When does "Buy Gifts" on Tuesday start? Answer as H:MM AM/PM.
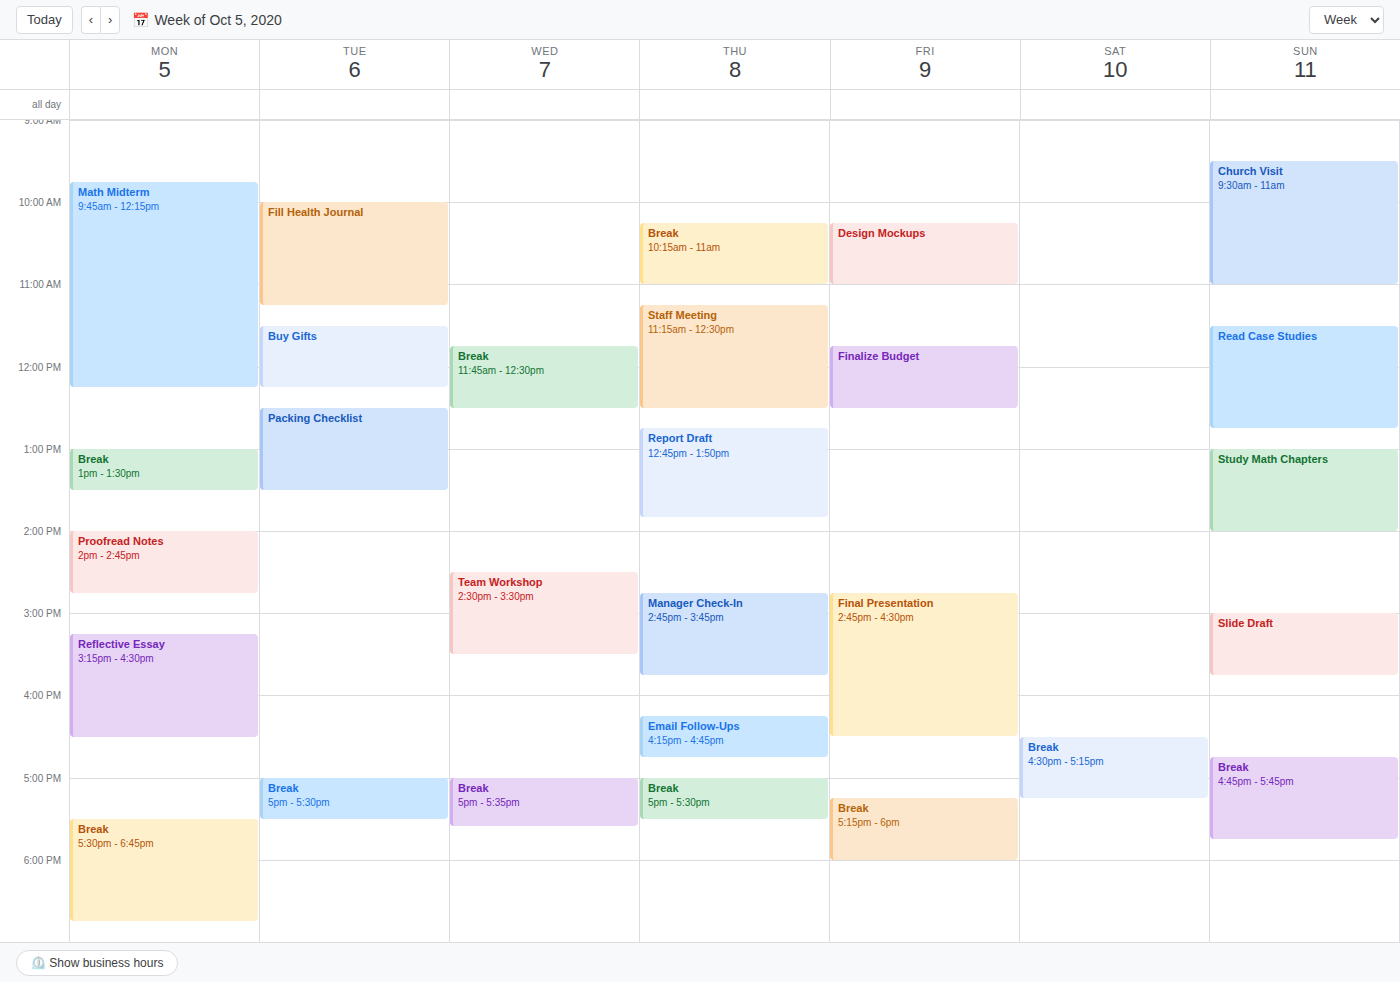
11:30 AM